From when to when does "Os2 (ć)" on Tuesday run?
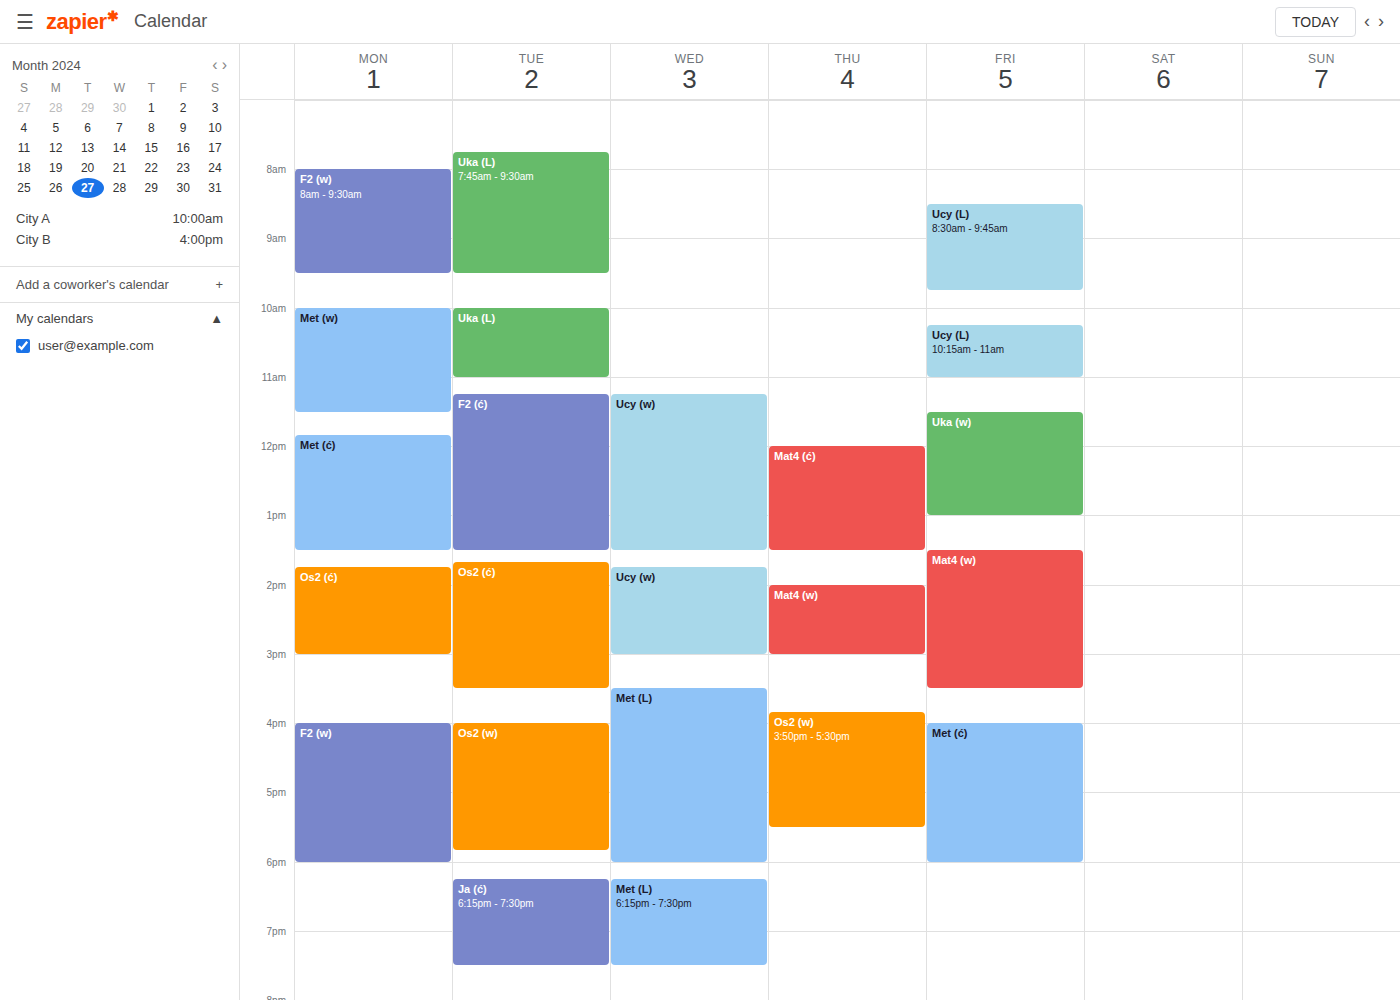
1:40 PM to 3:30 PM